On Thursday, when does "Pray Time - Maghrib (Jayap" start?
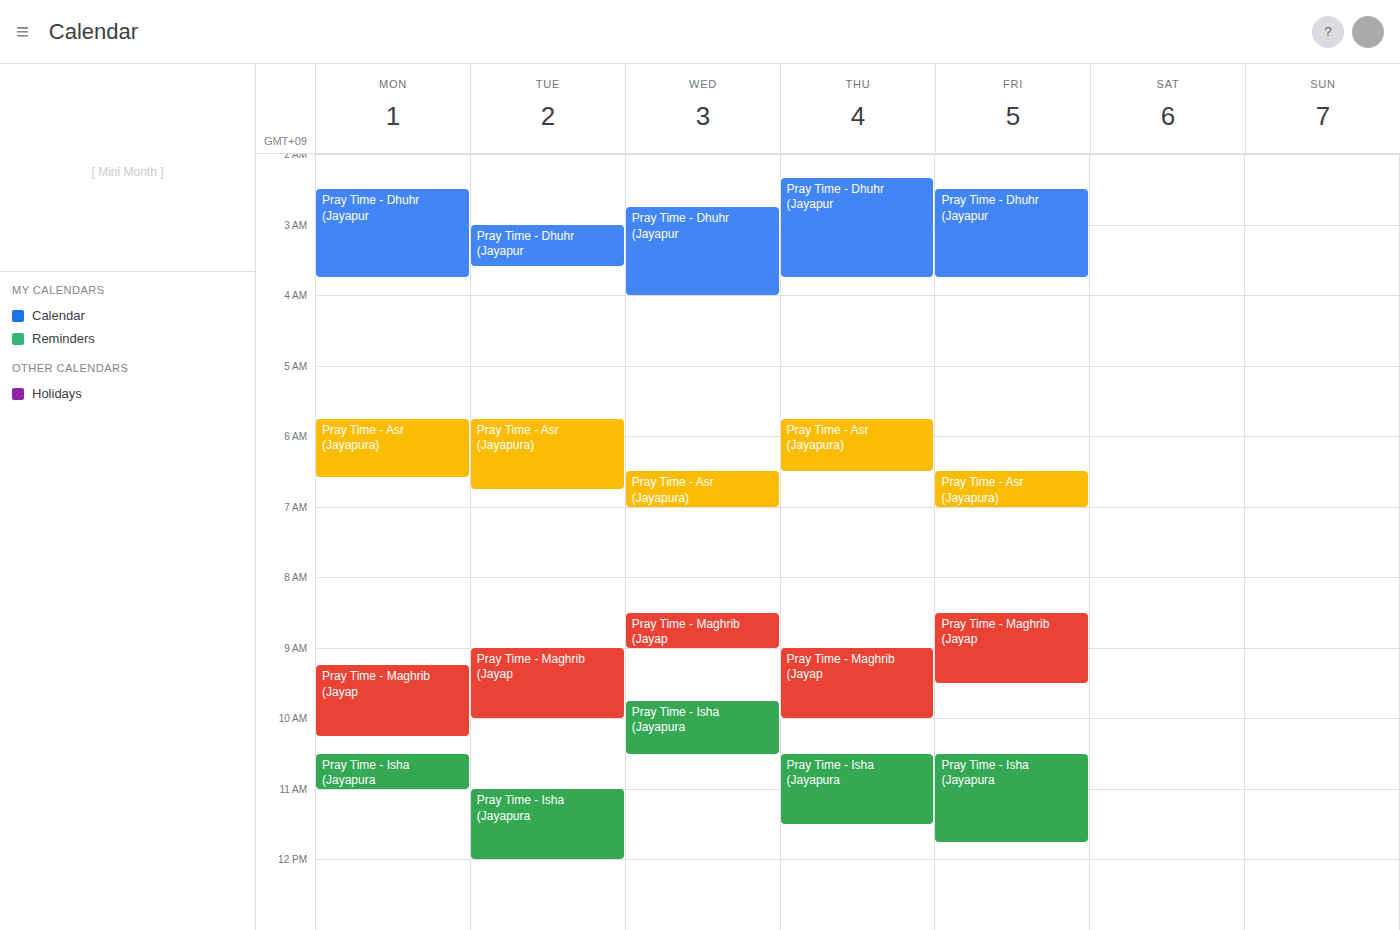
9:00 AM